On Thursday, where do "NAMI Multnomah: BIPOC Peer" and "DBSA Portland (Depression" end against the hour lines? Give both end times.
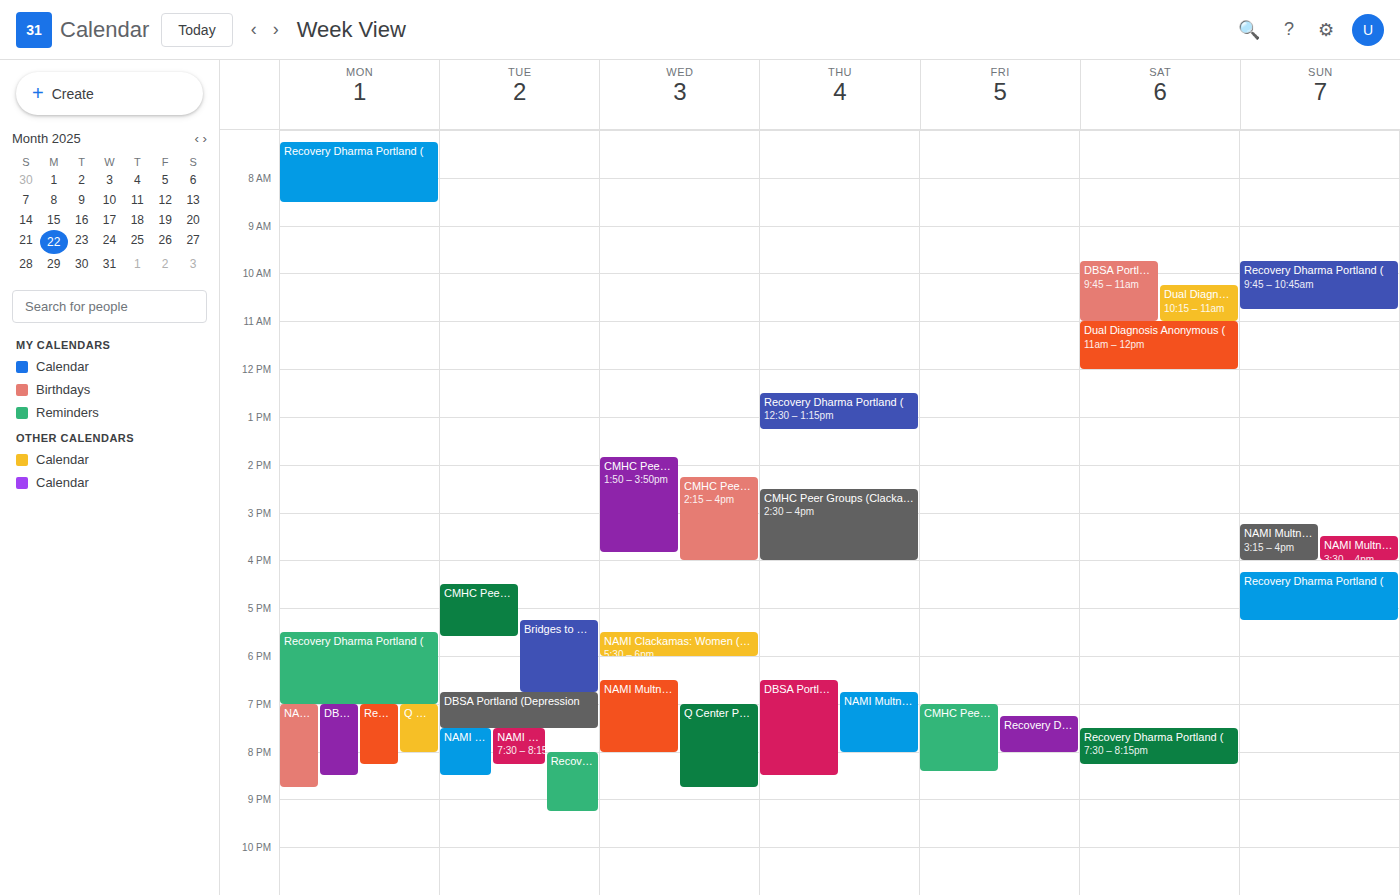
"NAMI Multnomah: BIPOC Peer": 20:00, exactly on the 20:00 line. "DBSA Portland (Depression": 20:30, halfway between the 20:00 and 21:00 lines.